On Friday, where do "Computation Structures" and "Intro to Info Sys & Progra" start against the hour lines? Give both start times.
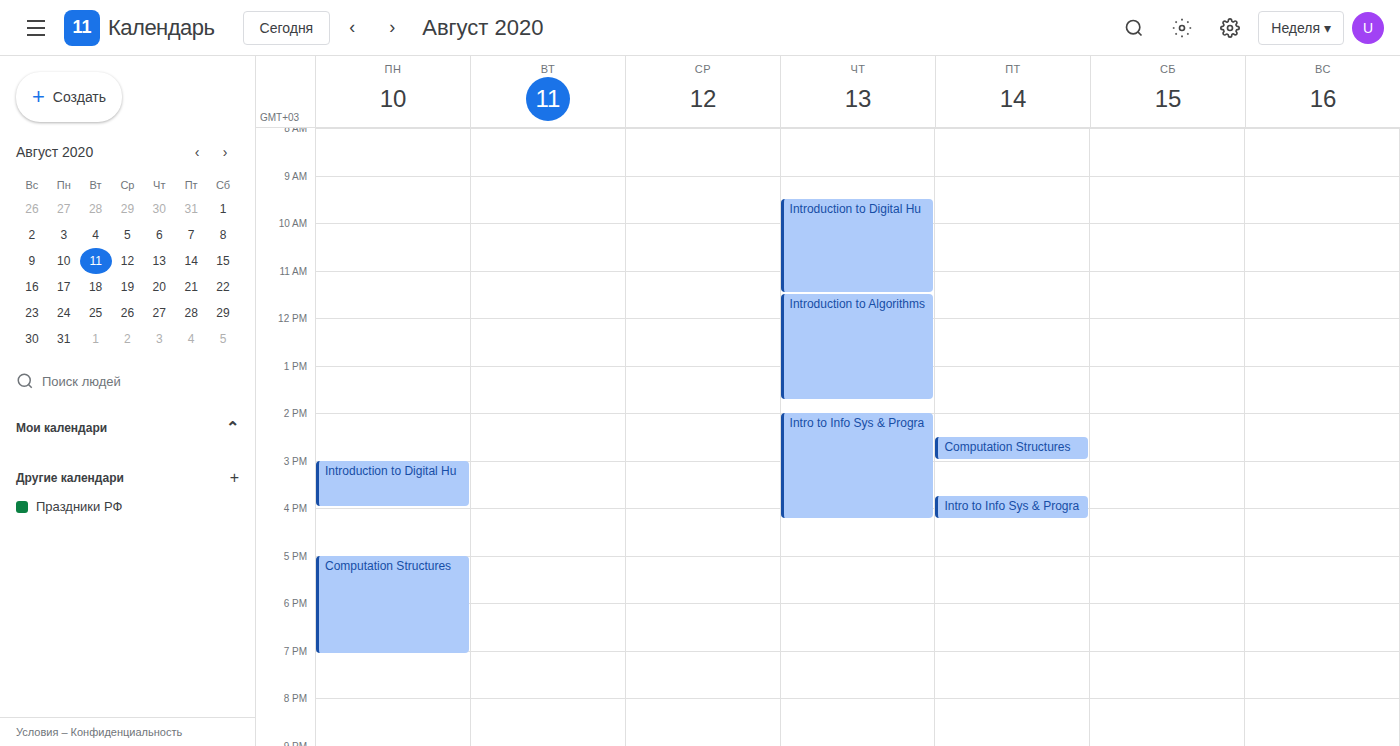
"Computation Structures": 2:30 PM, halfway between the 2 PM and 3 PM lines. "Intro to Info Sys & Progra": 3:45 PM, neither: three quarters of the way from the 3 PM line to the 4 PM line.